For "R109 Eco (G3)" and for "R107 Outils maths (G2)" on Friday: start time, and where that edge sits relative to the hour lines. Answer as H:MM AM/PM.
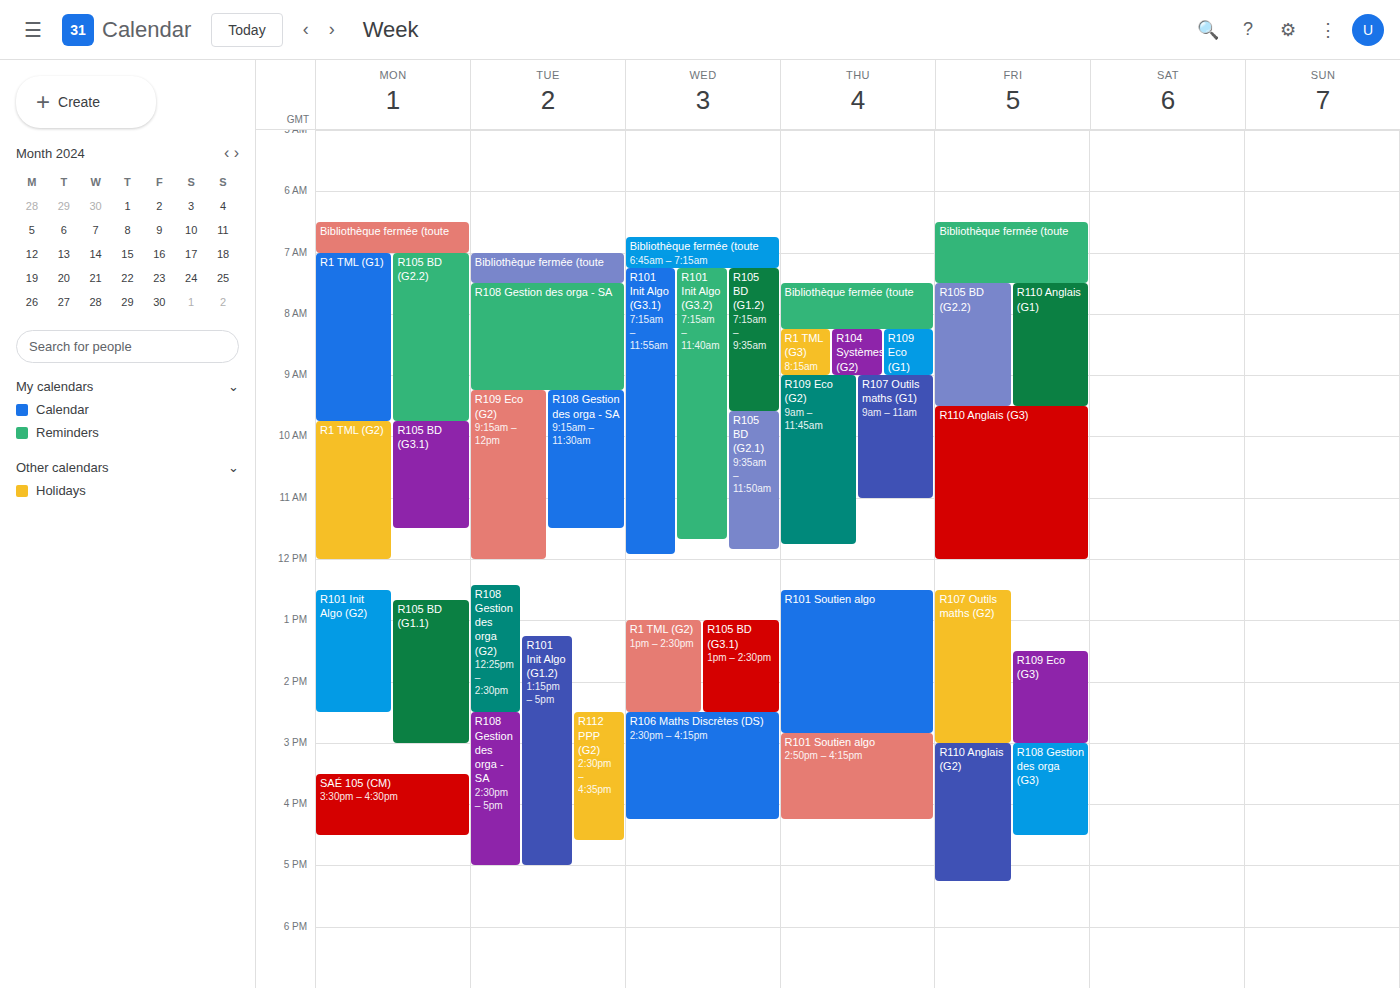
"R109 Eco (G3)": 1:30 PM, halfway between the 1 PM and 2 PM lines. "R107 Outils maths (G2)": 12:30 PM, halfway between the 12 PM and 1 PM lines.